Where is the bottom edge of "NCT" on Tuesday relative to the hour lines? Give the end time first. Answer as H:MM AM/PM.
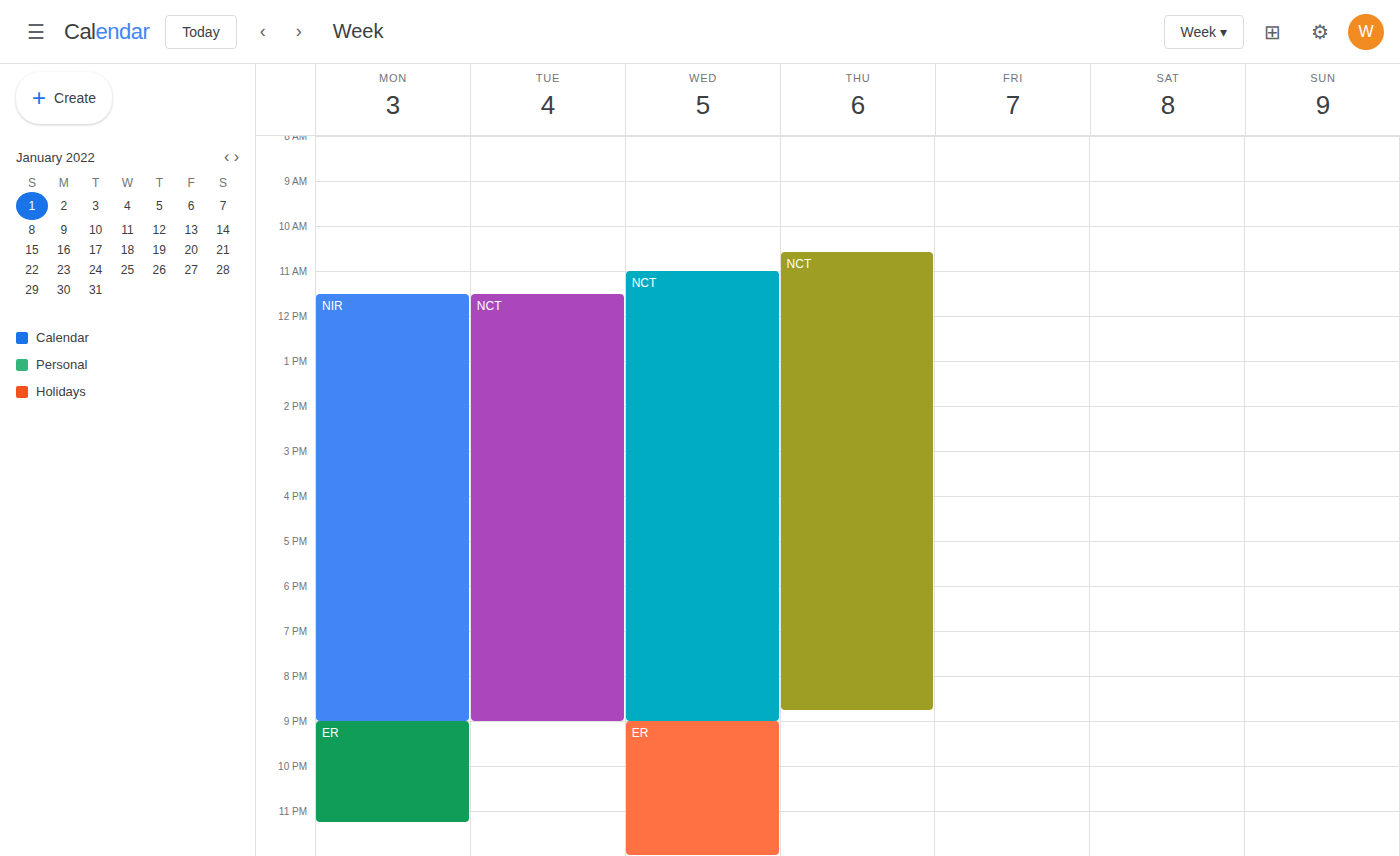
9:00 PM -- exactly on the 9 PM line.